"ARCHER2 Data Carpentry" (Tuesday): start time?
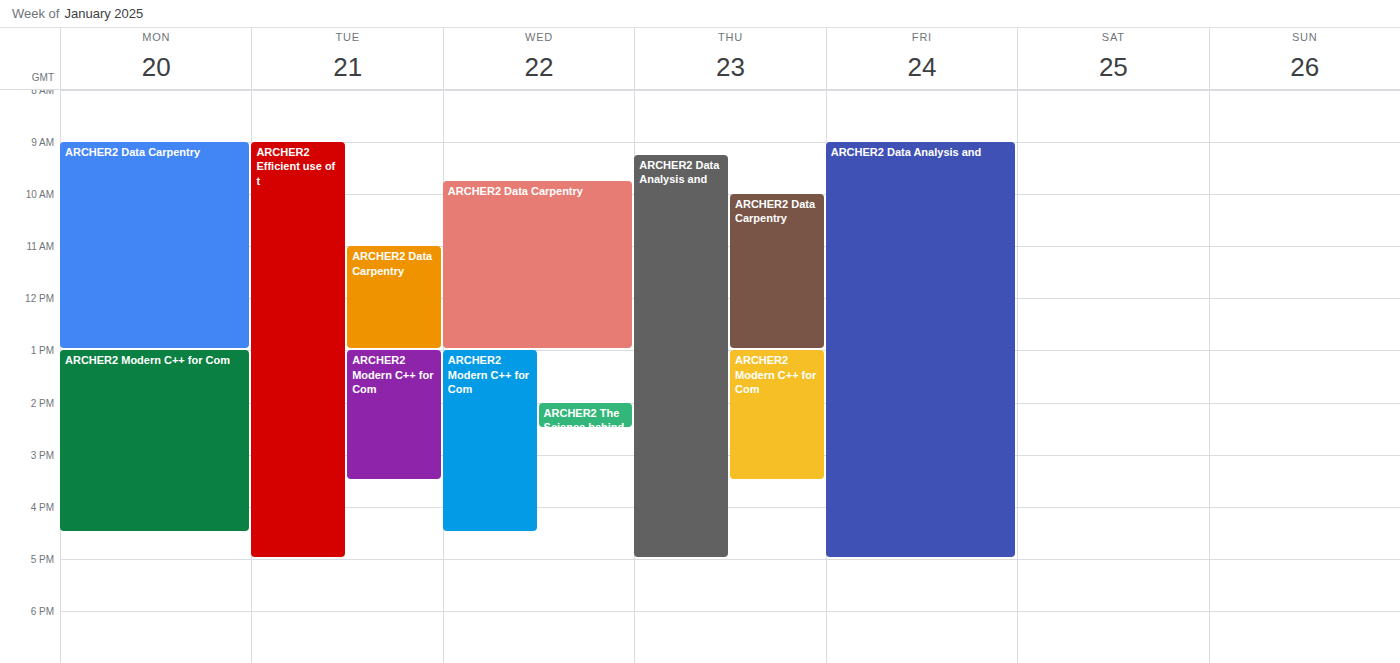
11:00